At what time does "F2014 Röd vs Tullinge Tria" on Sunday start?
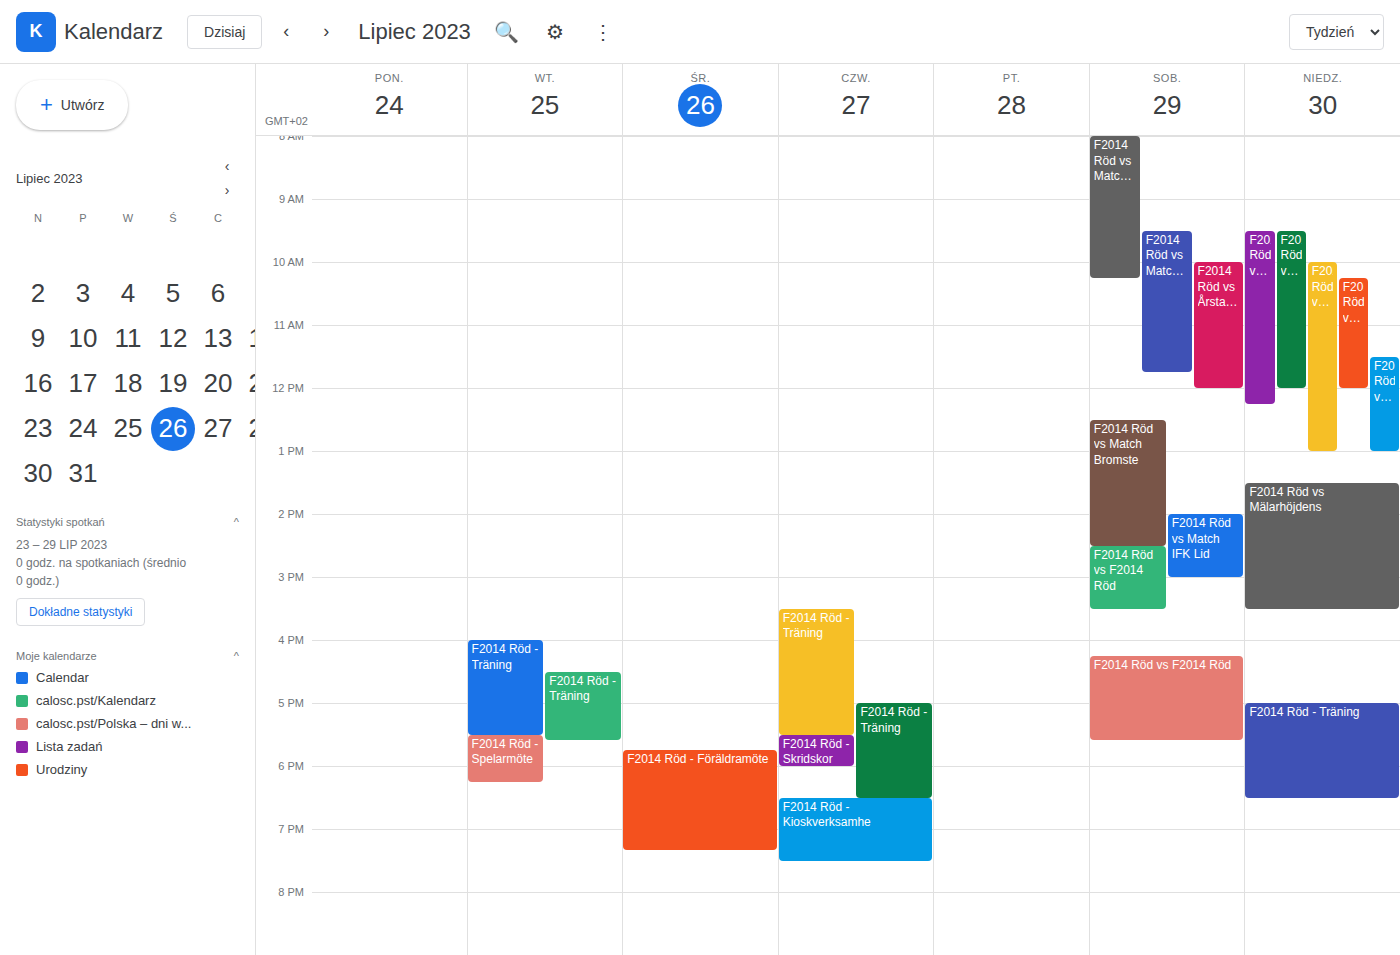
9:30 AM